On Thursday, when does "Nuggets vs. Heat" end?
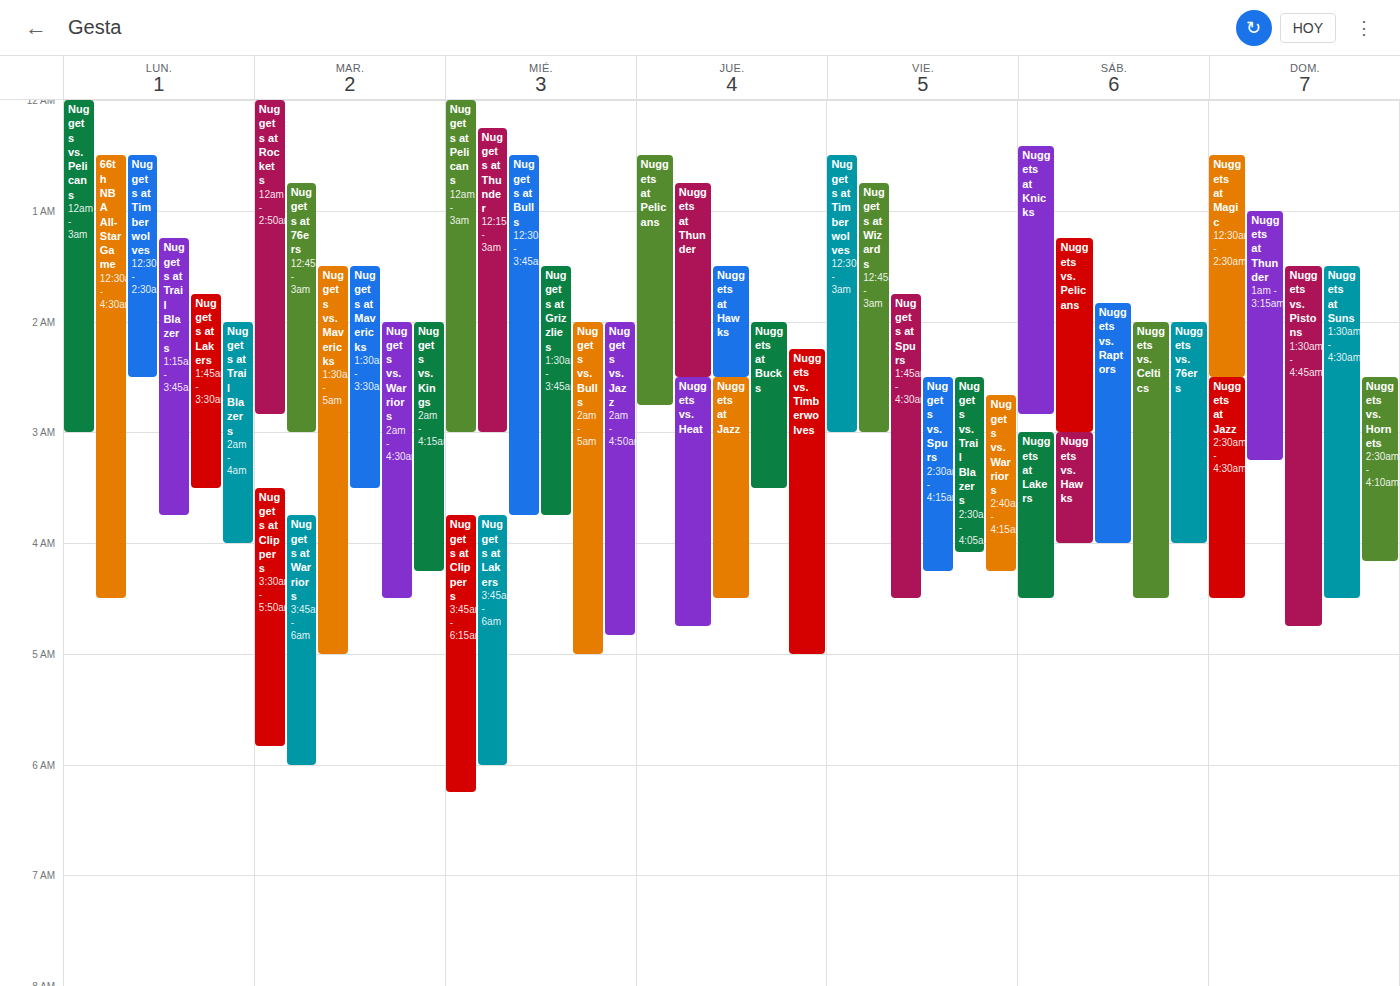
4:45 AM